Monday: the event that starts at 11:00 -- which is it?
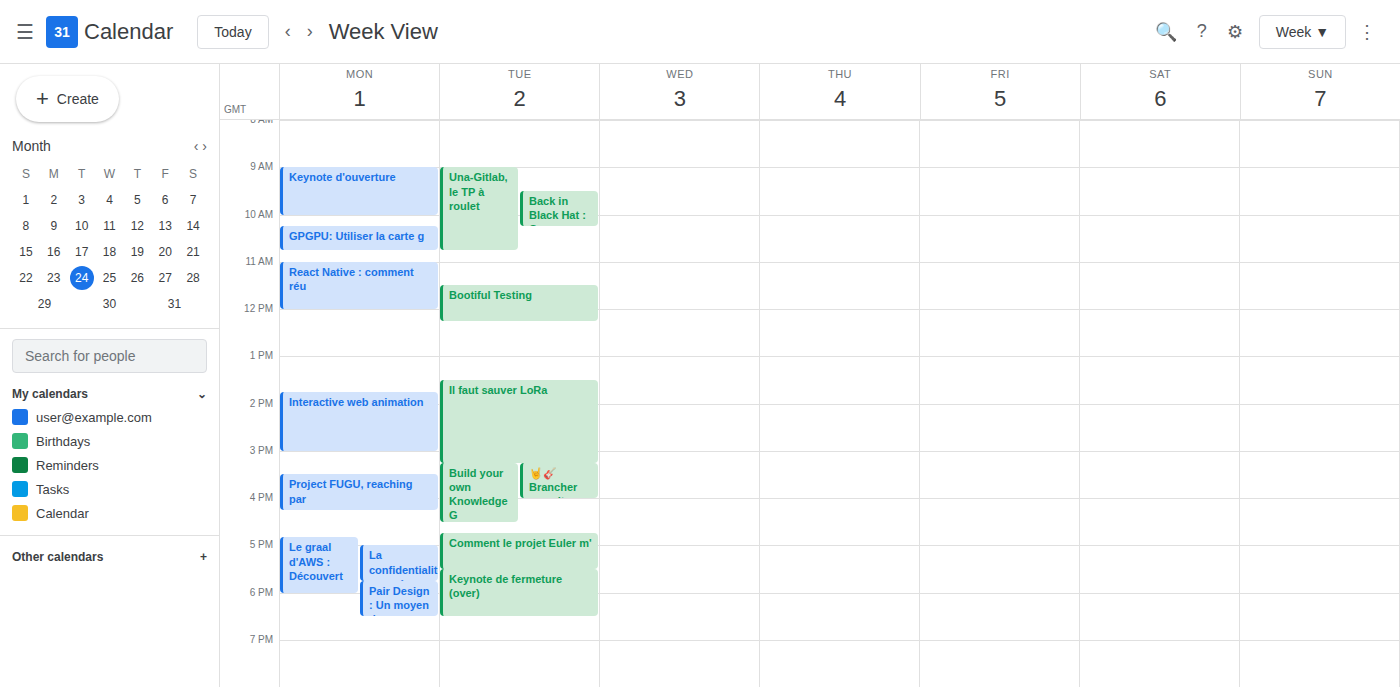
"React Native : comment réu"